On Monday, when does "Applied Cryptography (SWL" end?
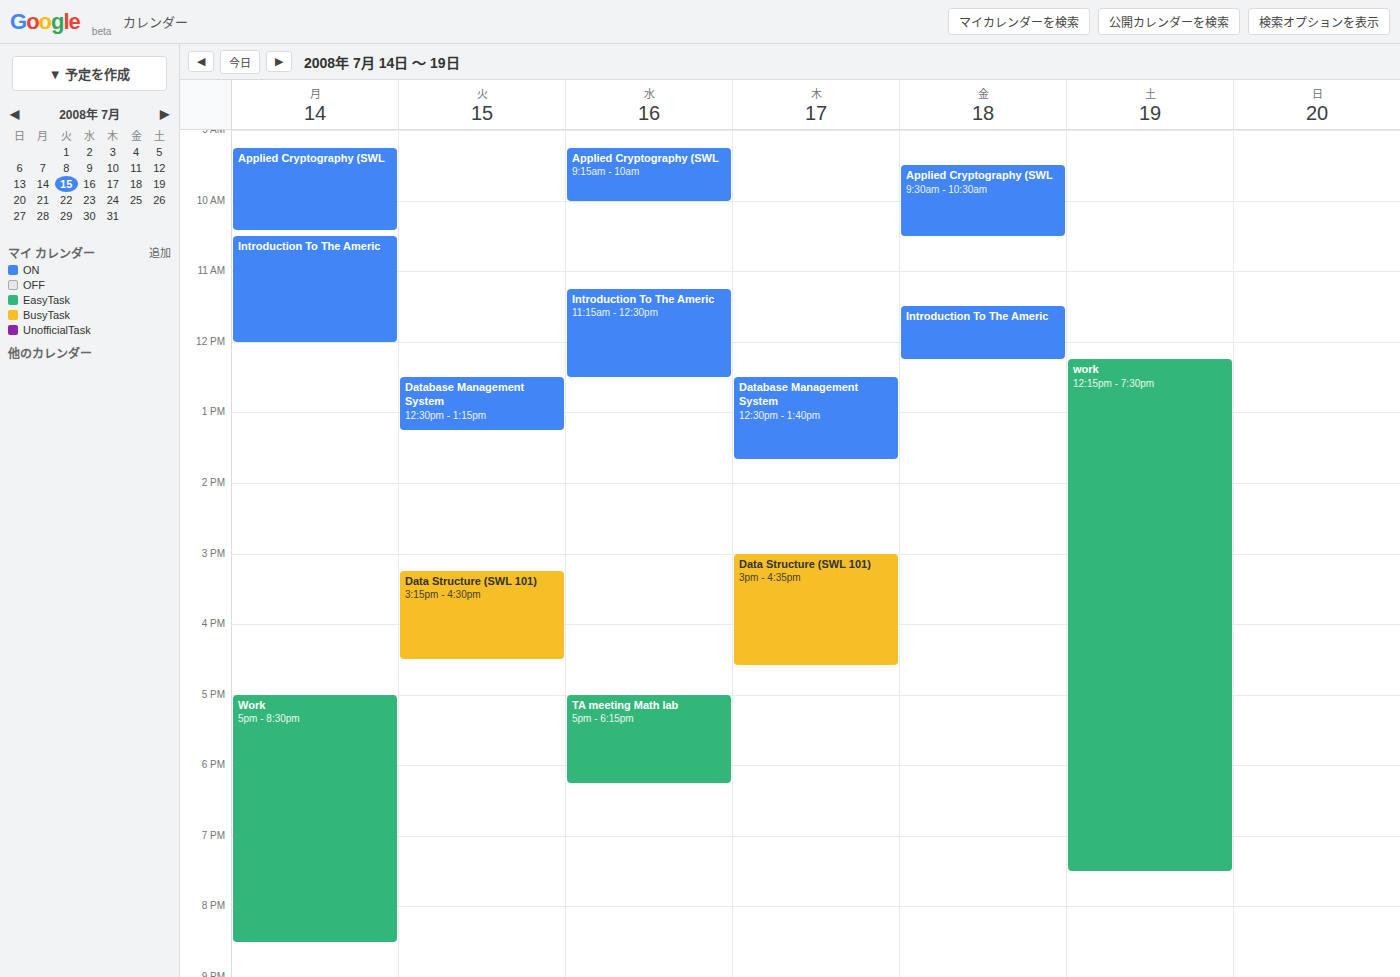
10:25 AM